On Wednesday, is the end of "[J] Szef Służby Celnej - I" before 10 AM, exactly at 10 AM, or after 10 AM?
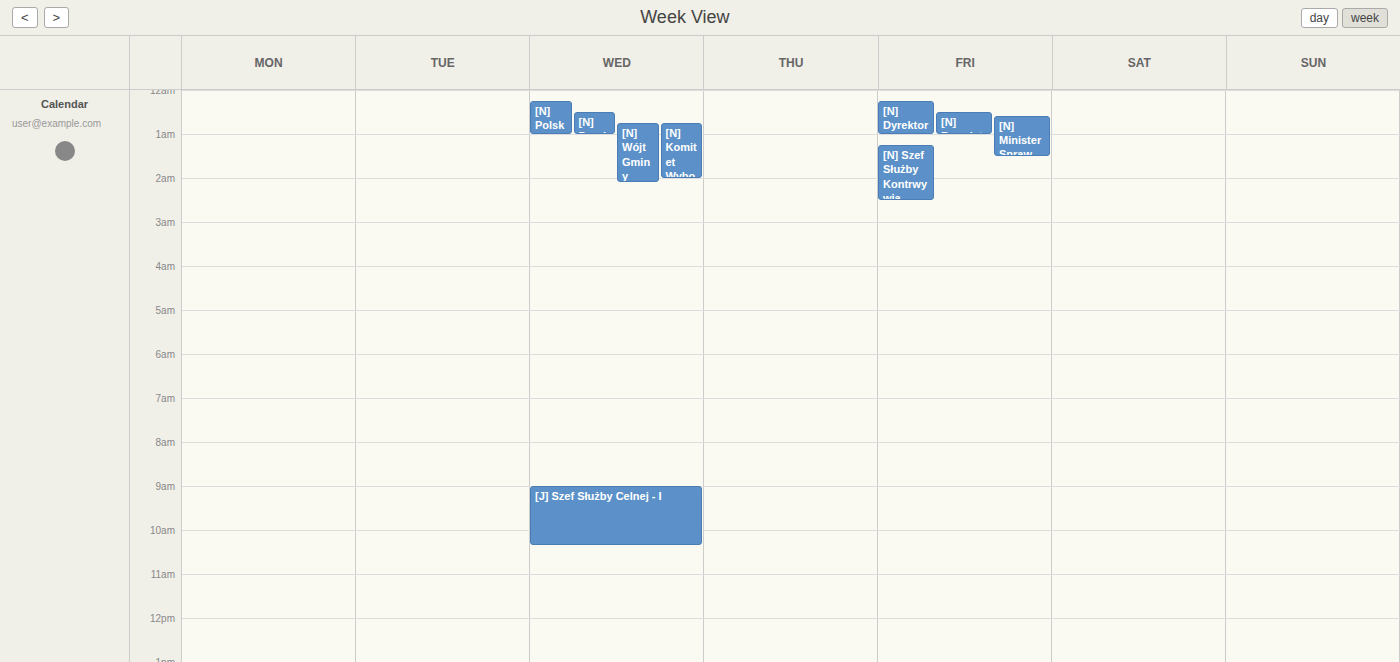
10:20 AM -- after 10 AM, 20 minutes below the 10 AM line.